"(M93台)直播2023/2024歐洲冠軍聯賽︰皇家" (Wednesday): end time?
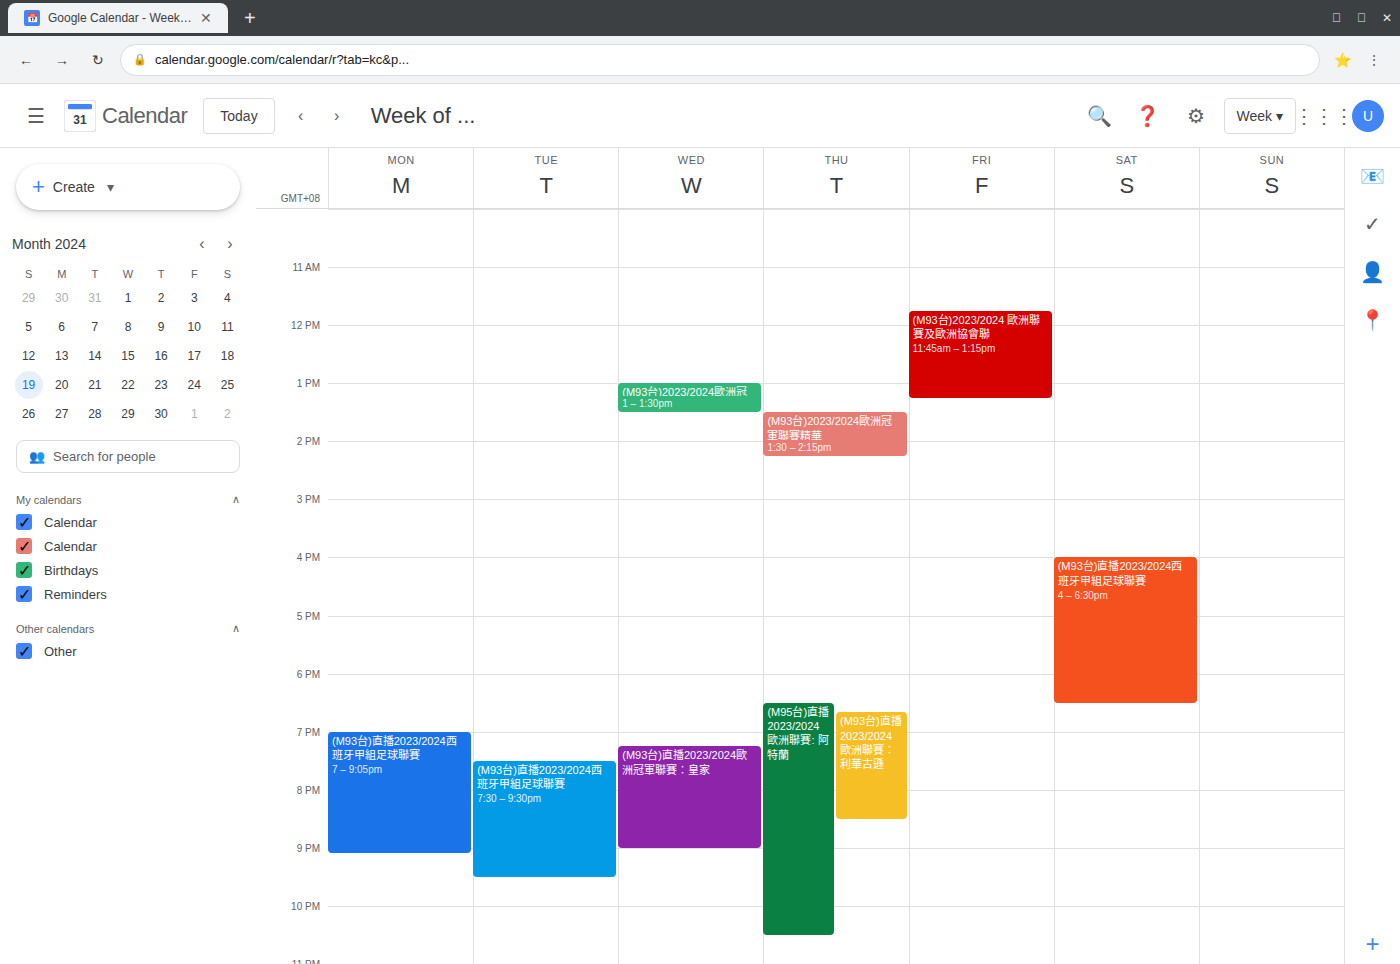
9:00 PM